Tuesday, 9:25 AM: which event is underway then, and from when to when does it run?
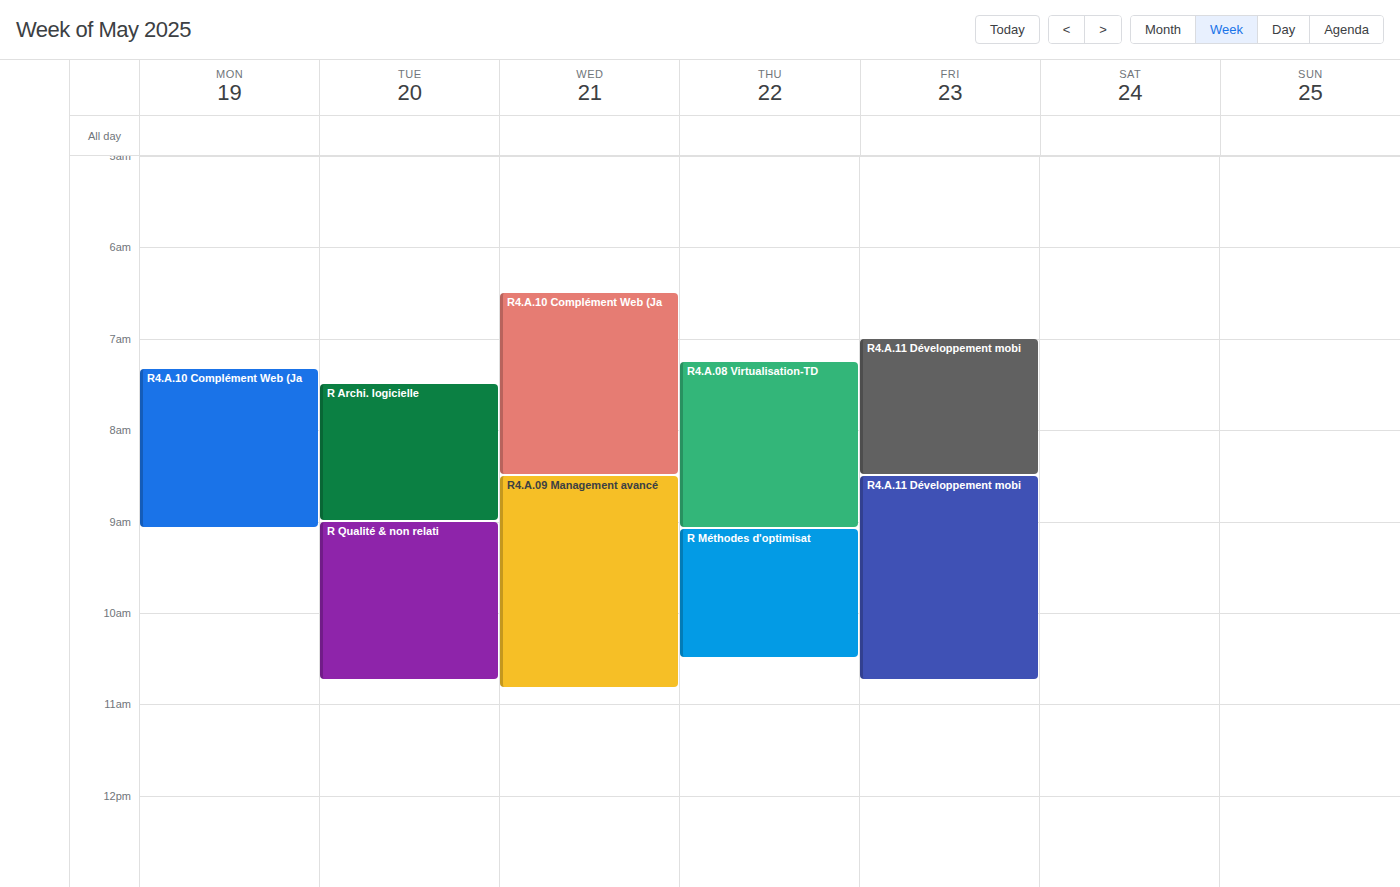
"R Qualité & non relati", 9:00 AM to 10:45 AM